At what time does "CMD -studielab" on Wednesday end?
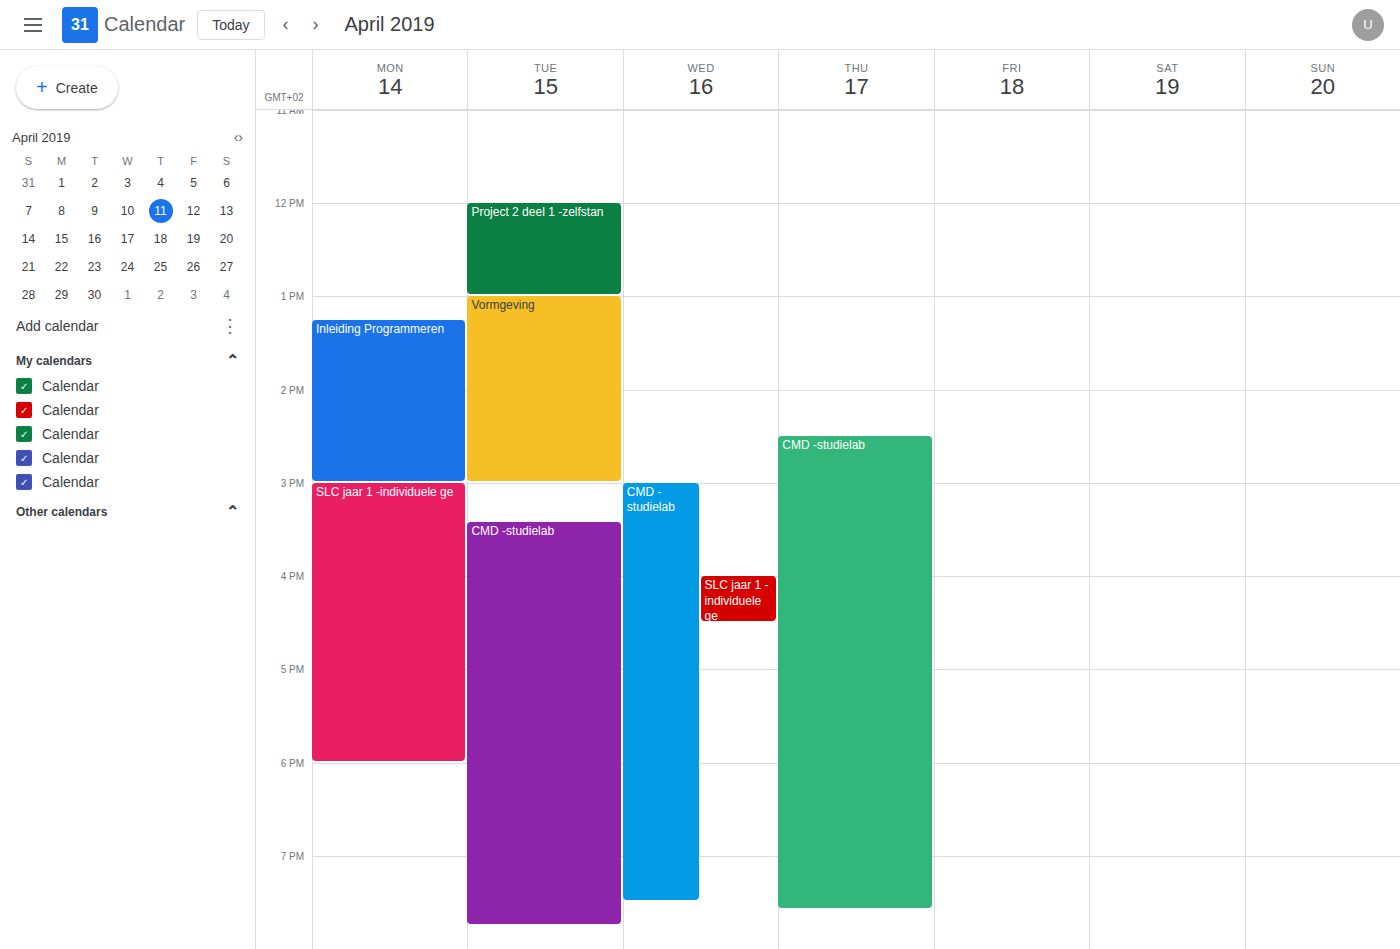
7:30 PM